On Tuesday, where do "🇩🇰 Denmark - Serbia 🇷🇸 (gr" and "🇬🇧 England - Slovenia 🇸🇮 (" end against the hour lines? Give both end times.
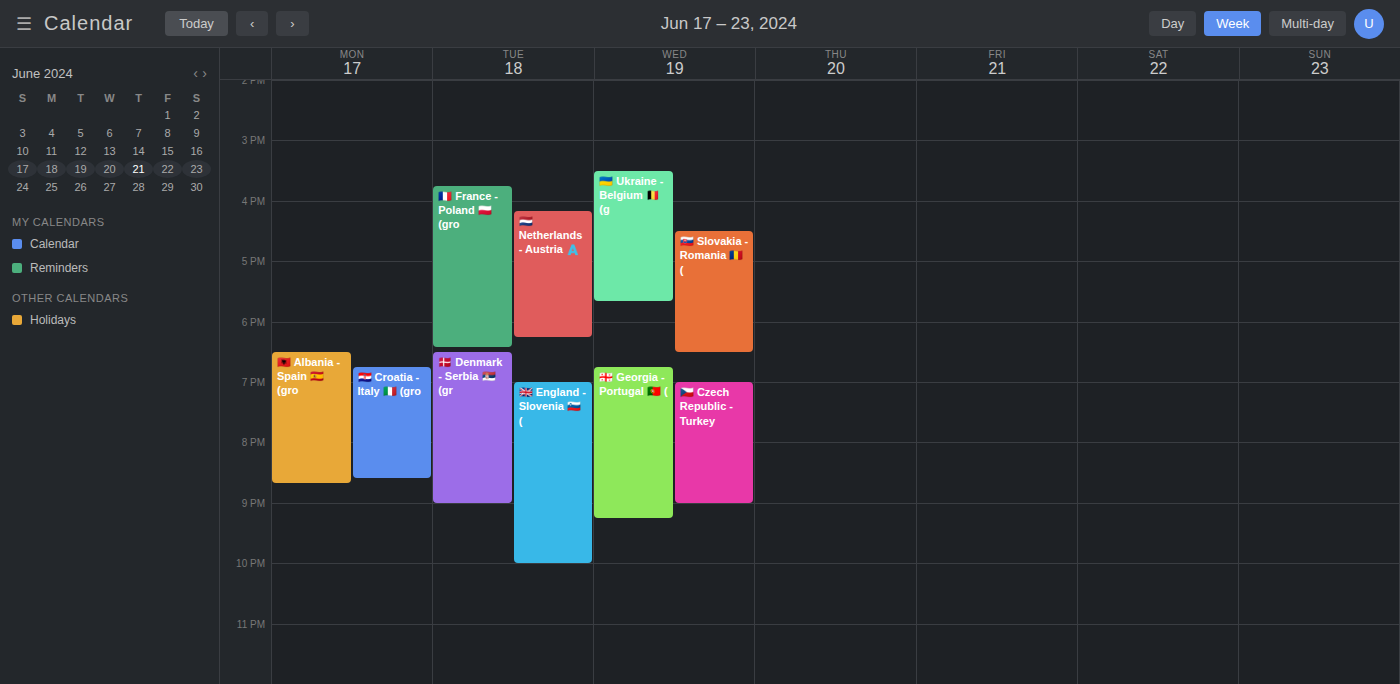
"🇩🇰 Denmark - Serbia 🇷🇸 (gr": 21:00, exactly on the 21:00 line. "🇬🇧 England - Slovenia 🇸🇮 (": 22:00, exactly on the 22:00 line.